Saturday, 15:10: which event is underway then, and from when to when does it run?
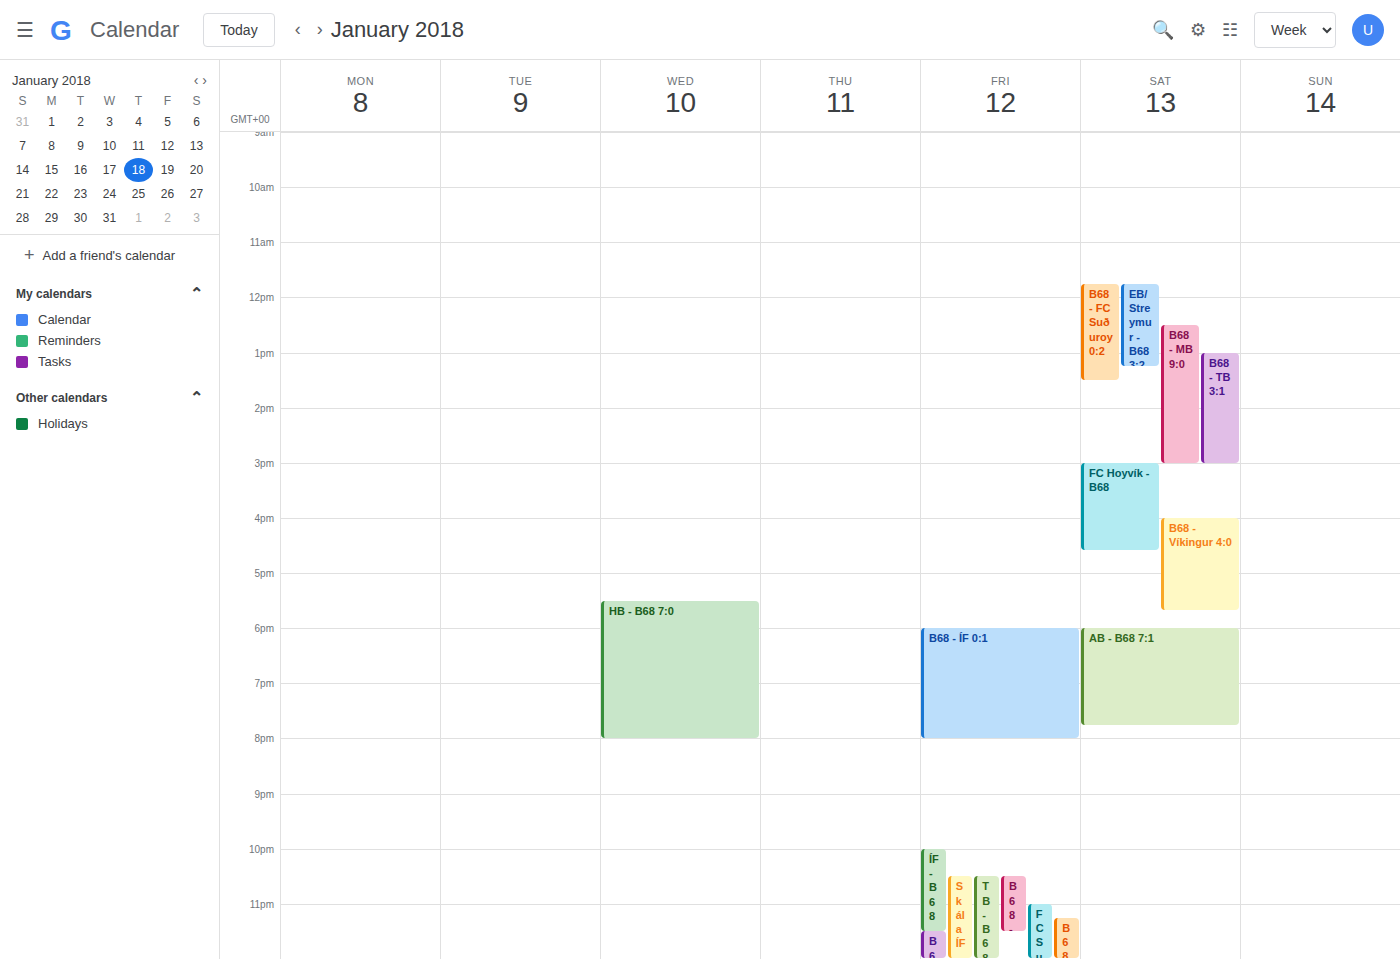
"FC Hoyvík - B68", 15:00 to 16:35